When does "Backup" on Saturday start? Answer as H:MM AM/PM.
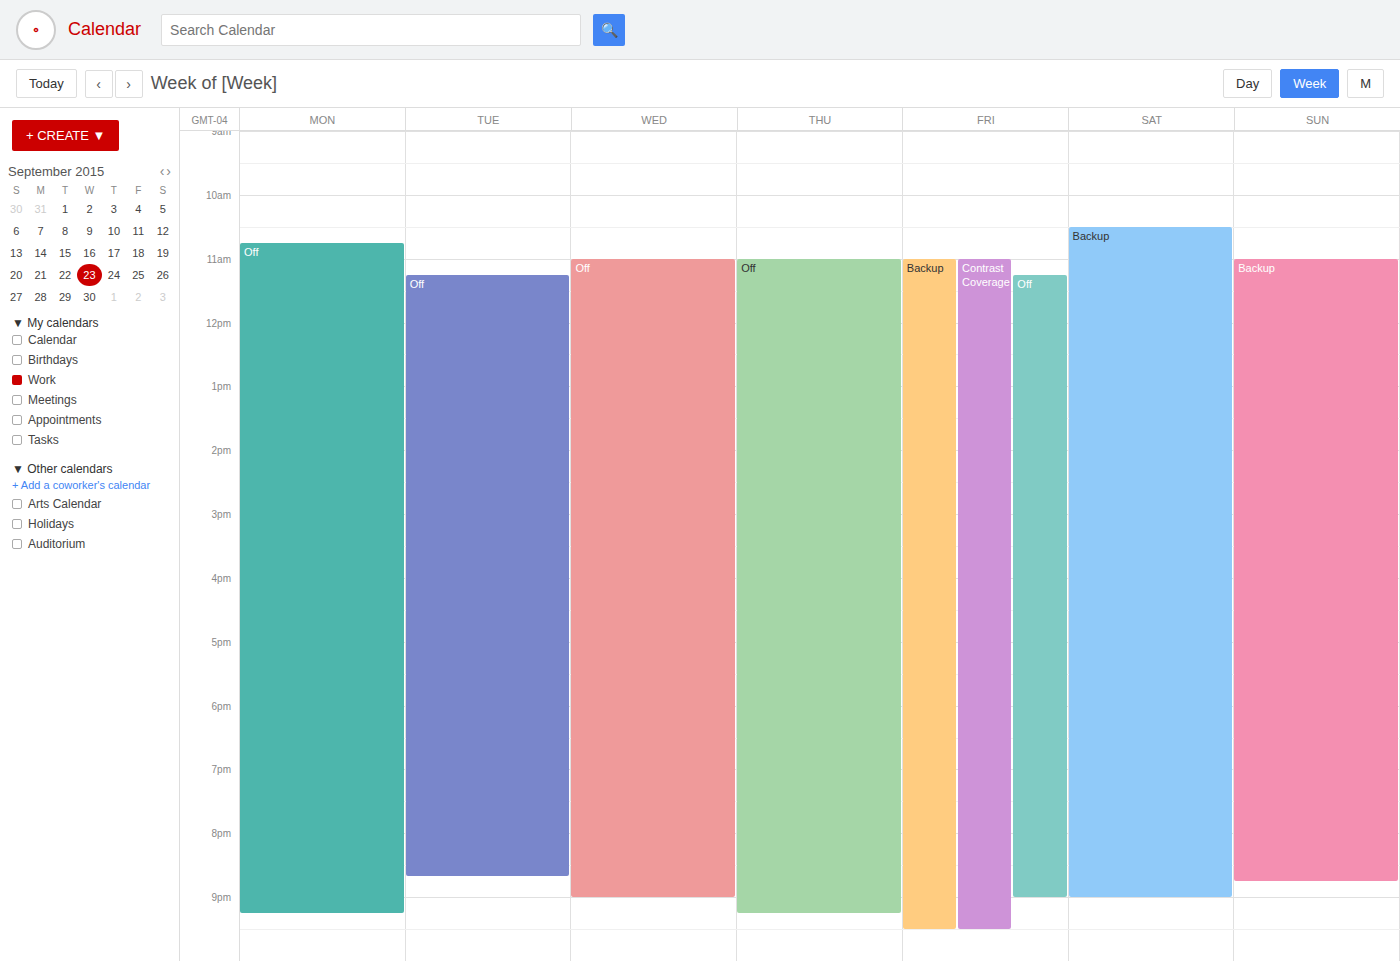
10:30 AM